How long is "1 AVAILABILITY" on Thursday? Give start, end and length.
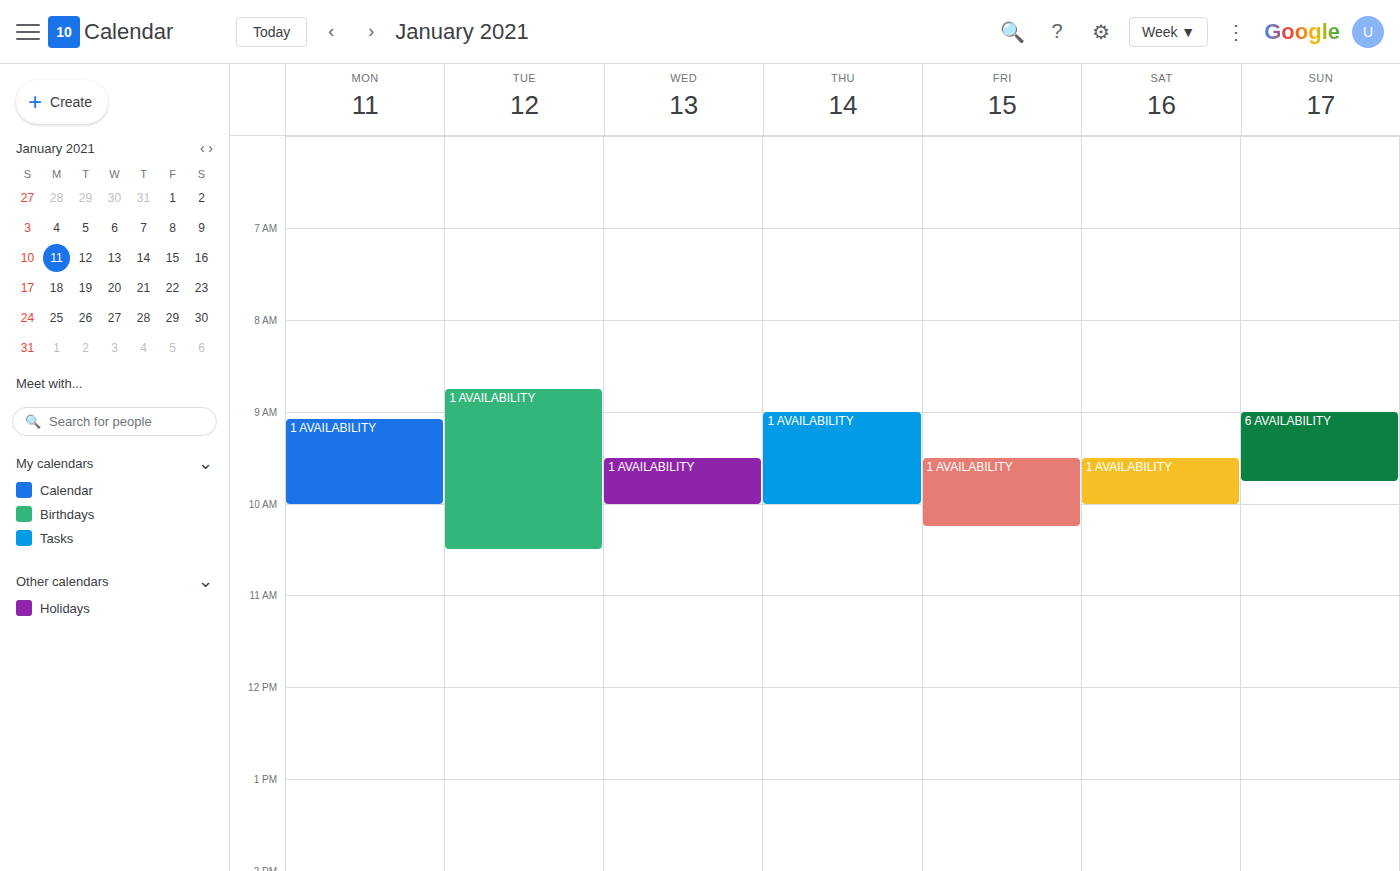
9:00 AM to 10:00 AM, 1 hour